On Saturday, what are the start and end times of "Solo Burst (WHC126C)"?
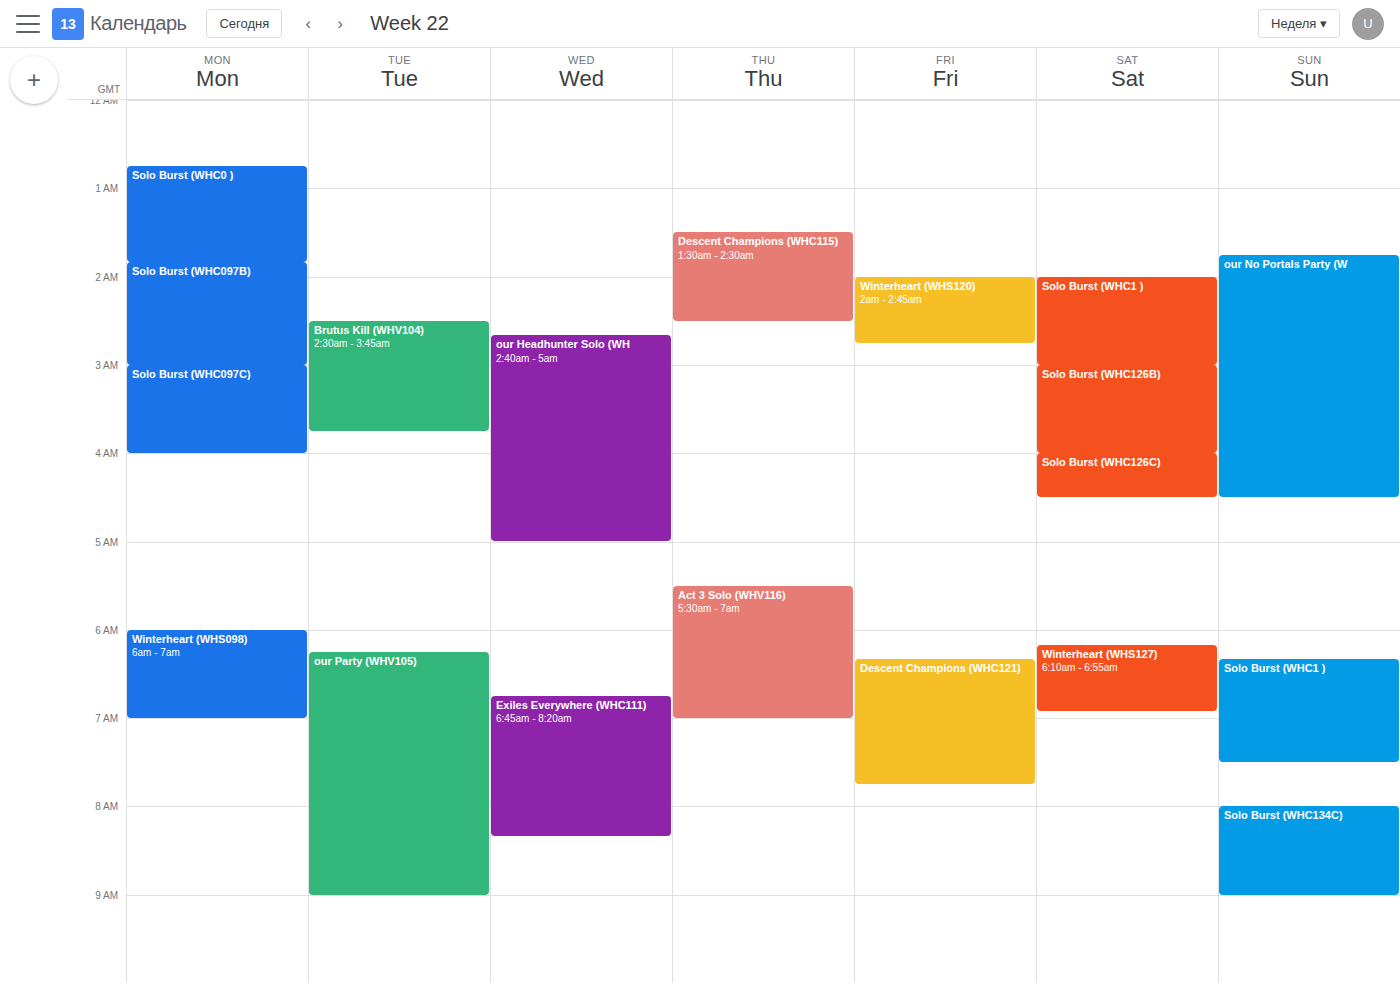
4:00 AM to 4:30 AM